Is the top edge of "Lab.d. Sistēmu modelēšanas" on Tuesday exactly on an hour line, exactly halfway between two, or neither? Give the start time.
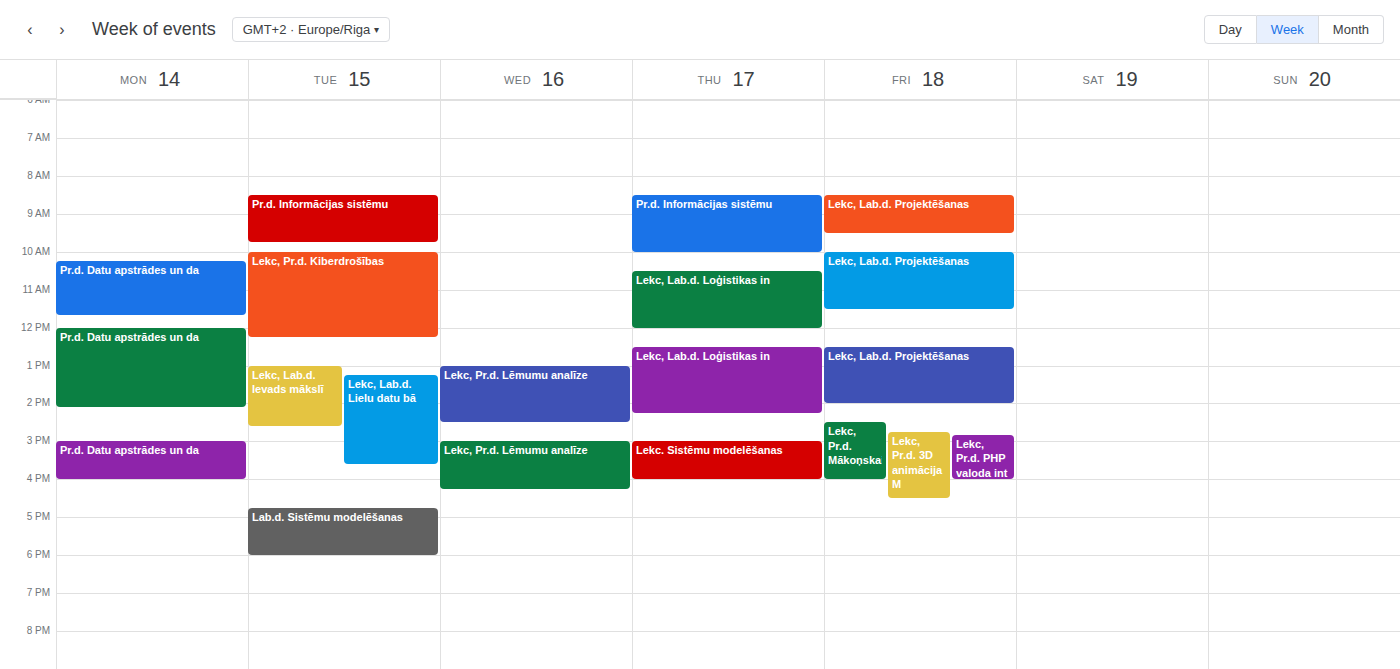
16:45 -- neither: three quarters of the way from the 16:00 line to the 17:00 line.